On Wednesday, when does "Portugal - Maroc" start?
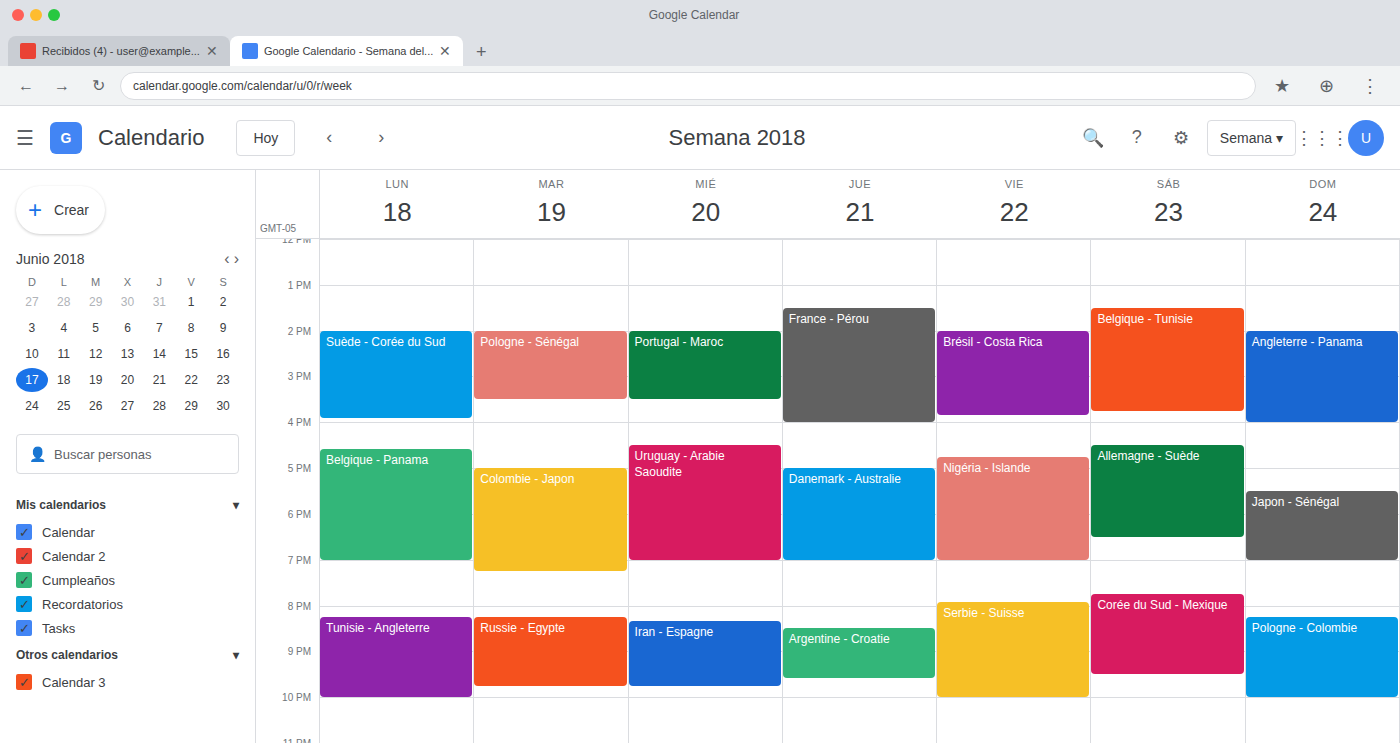
2:00 PM